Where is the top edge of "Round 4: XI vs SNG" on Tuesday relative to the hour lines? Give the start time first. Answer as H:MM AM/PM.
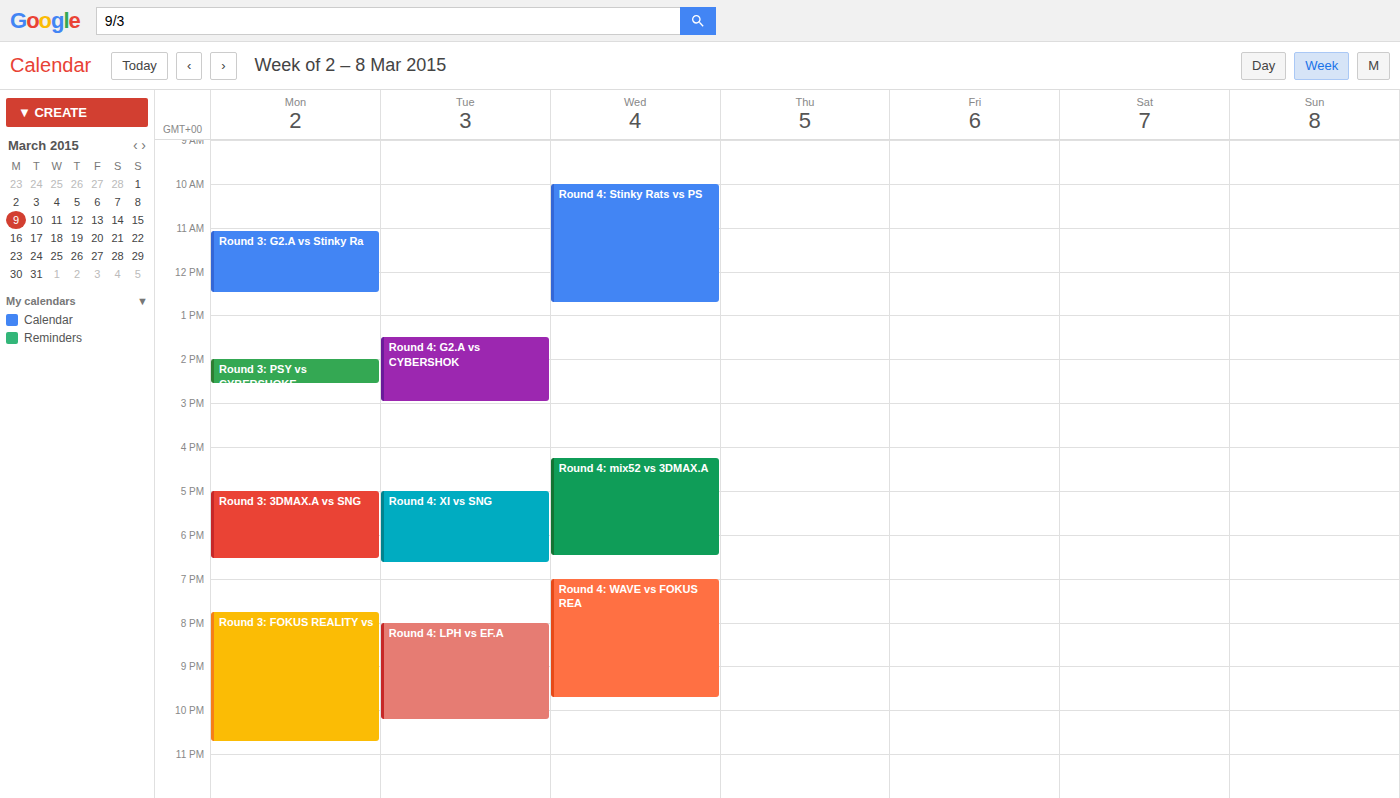
5:00 PM -- exactly on the 5 PM line.